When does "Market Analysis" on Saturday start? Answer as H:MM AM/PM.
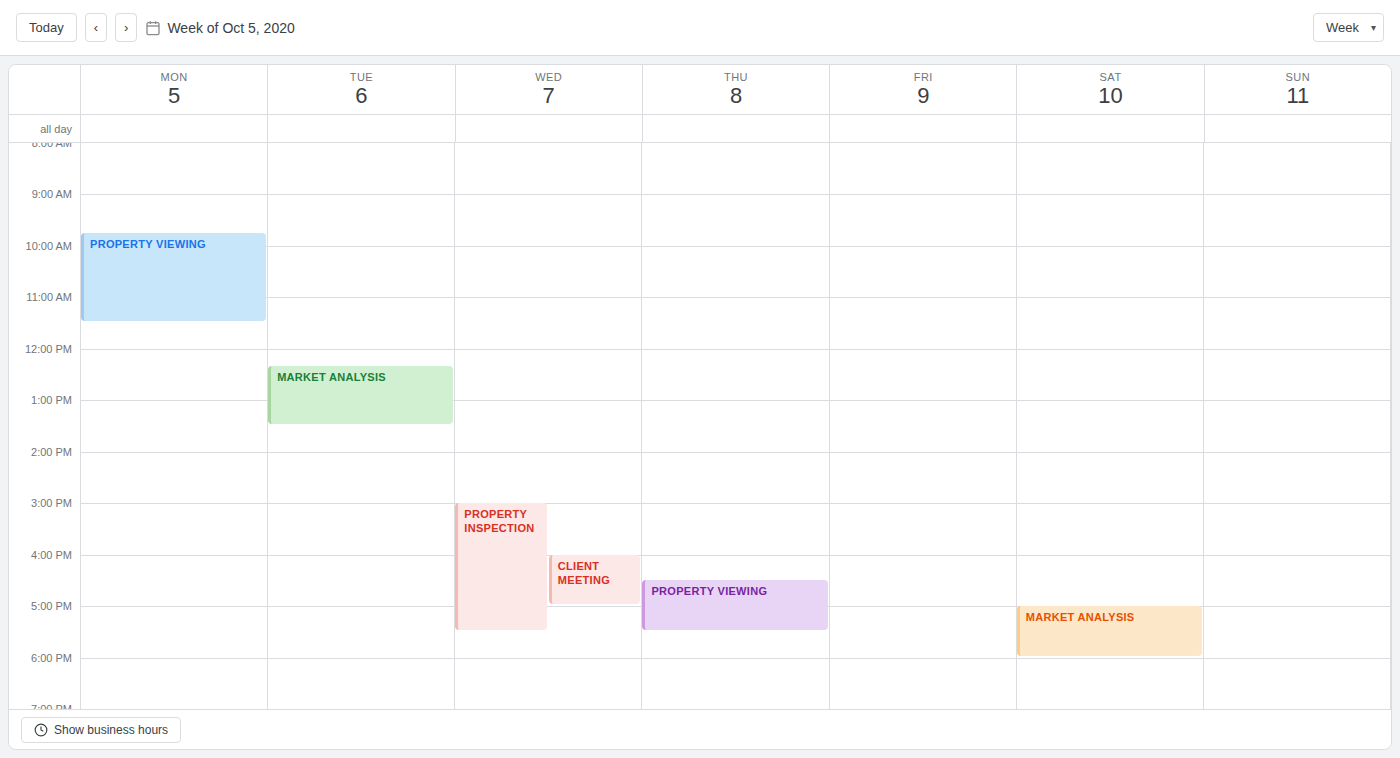
5:00 PM